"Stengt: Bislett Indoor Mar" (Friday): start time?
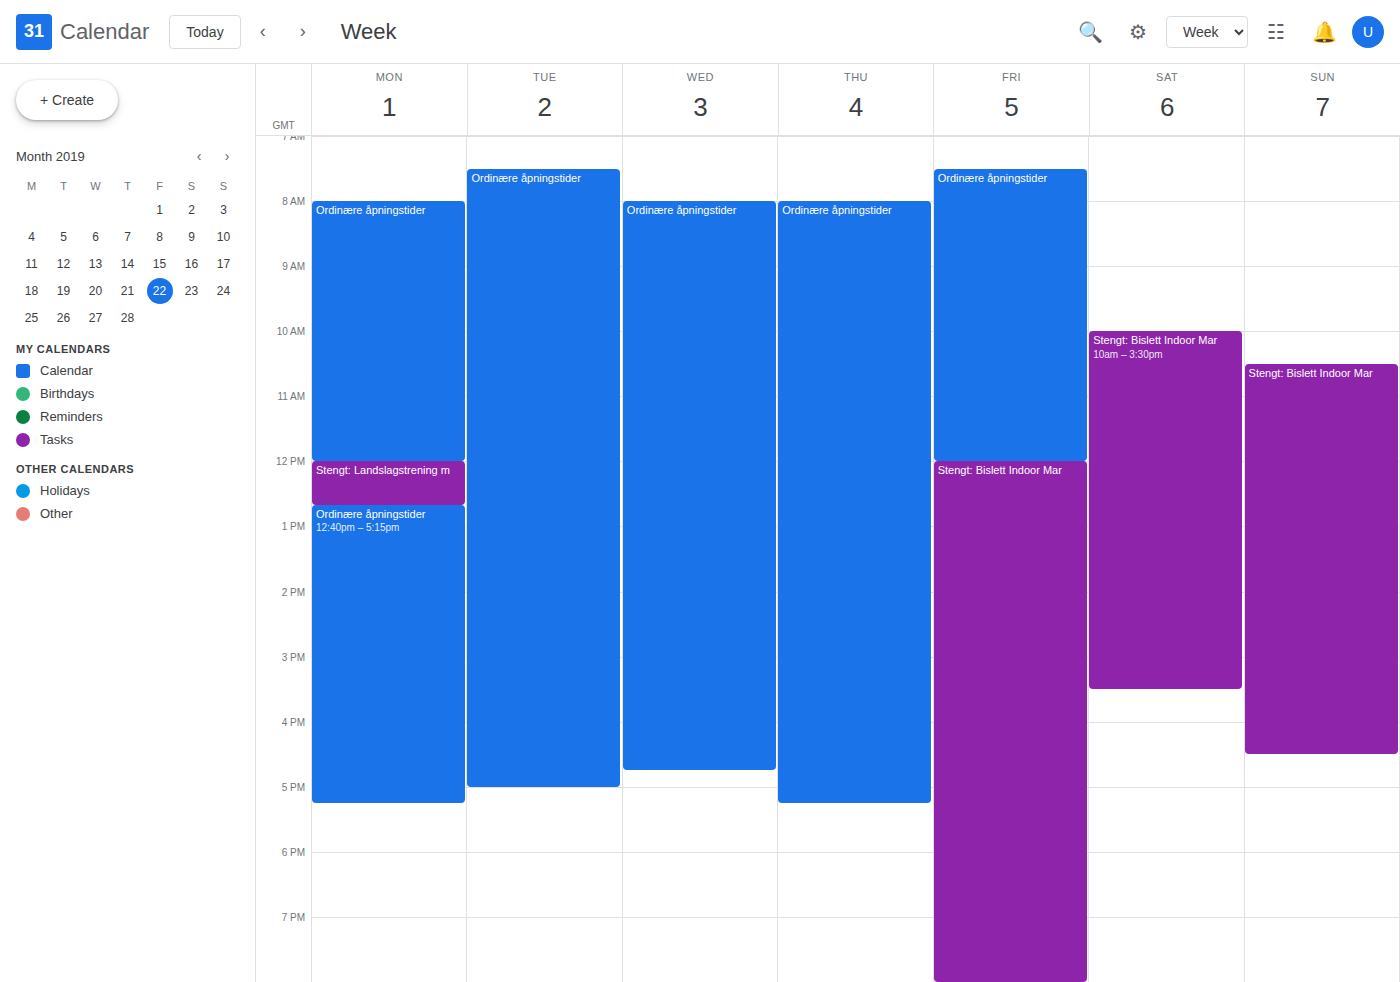
12:00 PM